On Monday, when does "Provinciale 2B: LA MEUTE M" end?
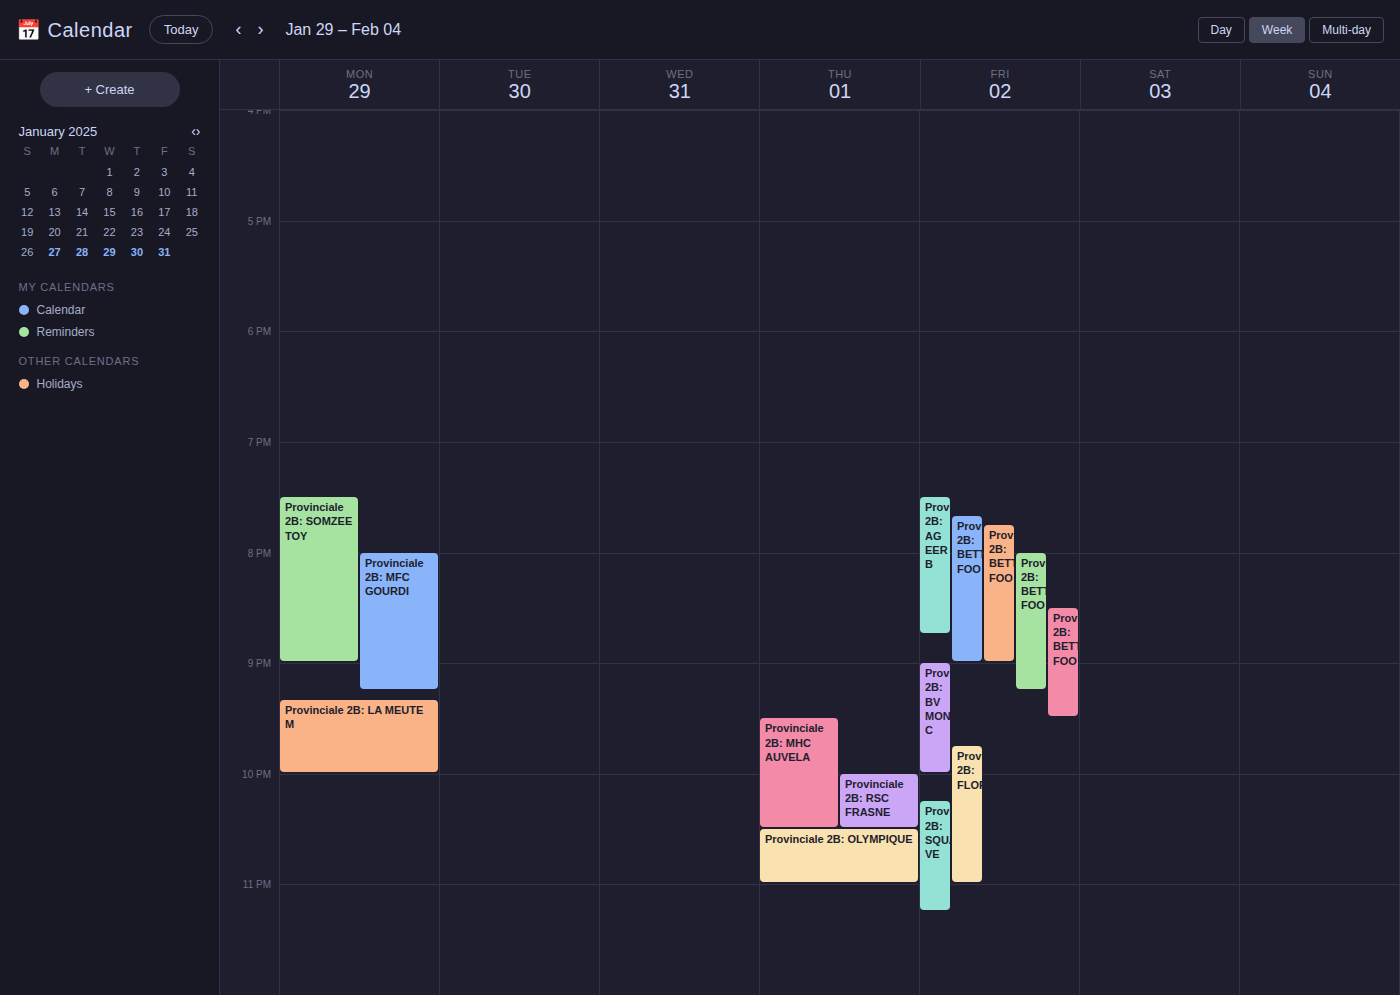
22:00